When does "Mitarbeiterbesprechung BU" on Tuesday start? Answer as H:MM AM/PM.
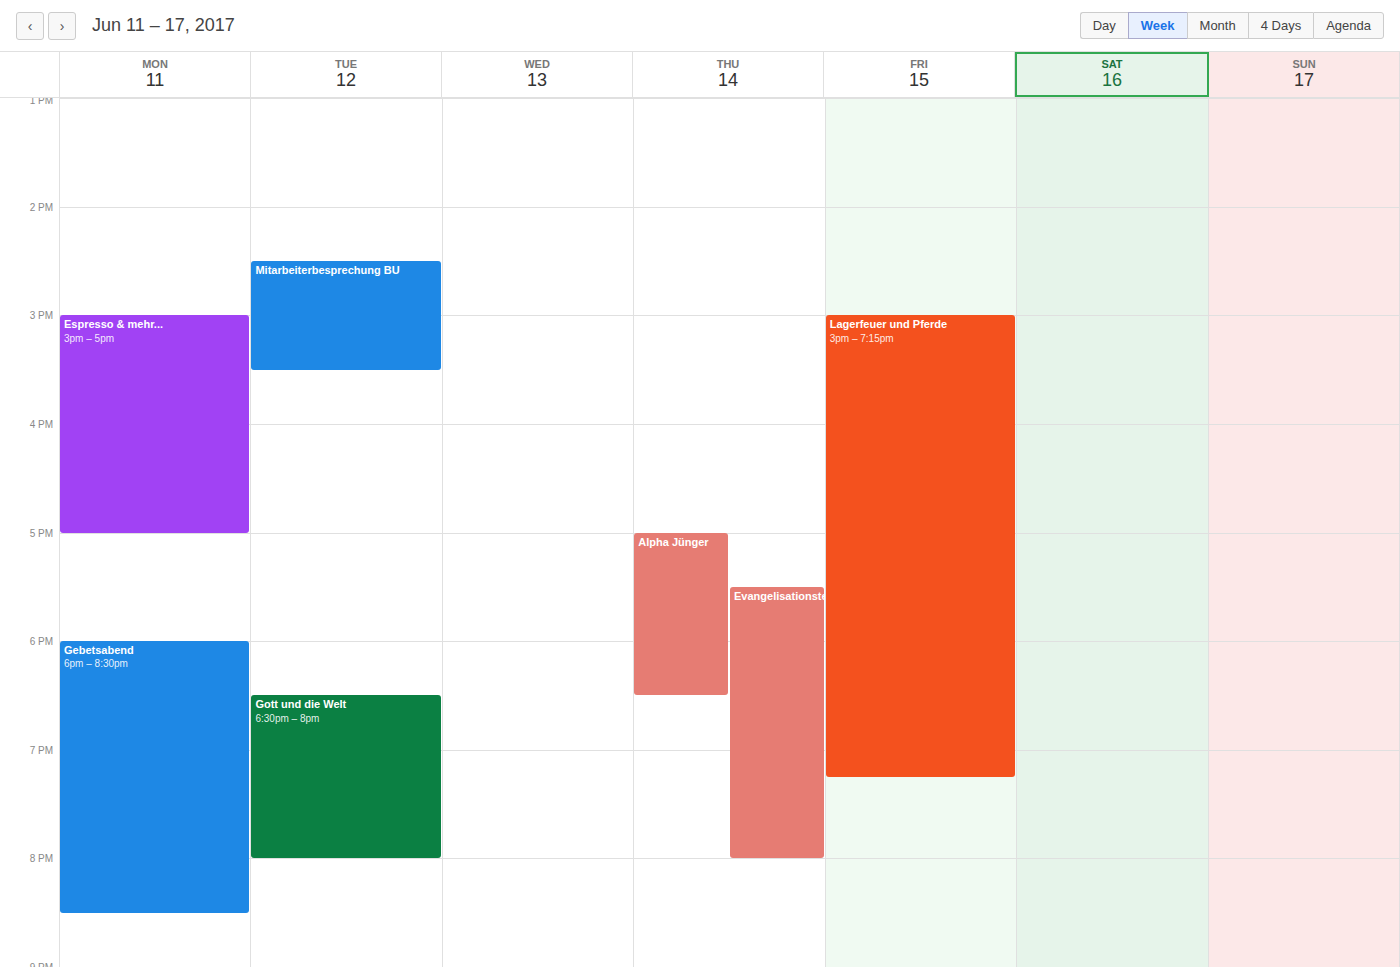
2:30 PM